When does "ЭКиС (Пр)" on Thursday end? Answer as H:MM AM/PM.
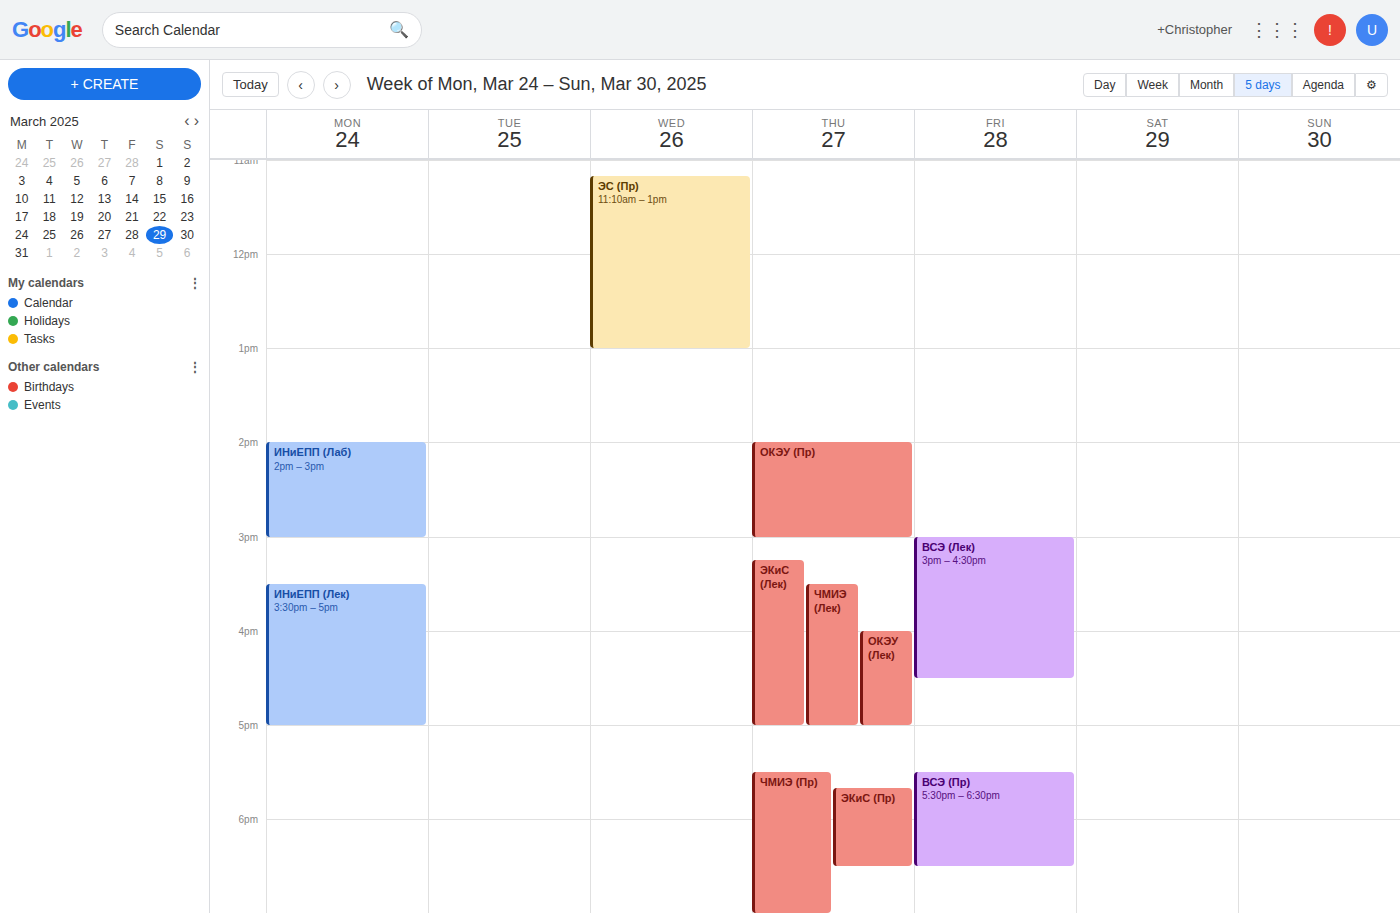
6:30 PM